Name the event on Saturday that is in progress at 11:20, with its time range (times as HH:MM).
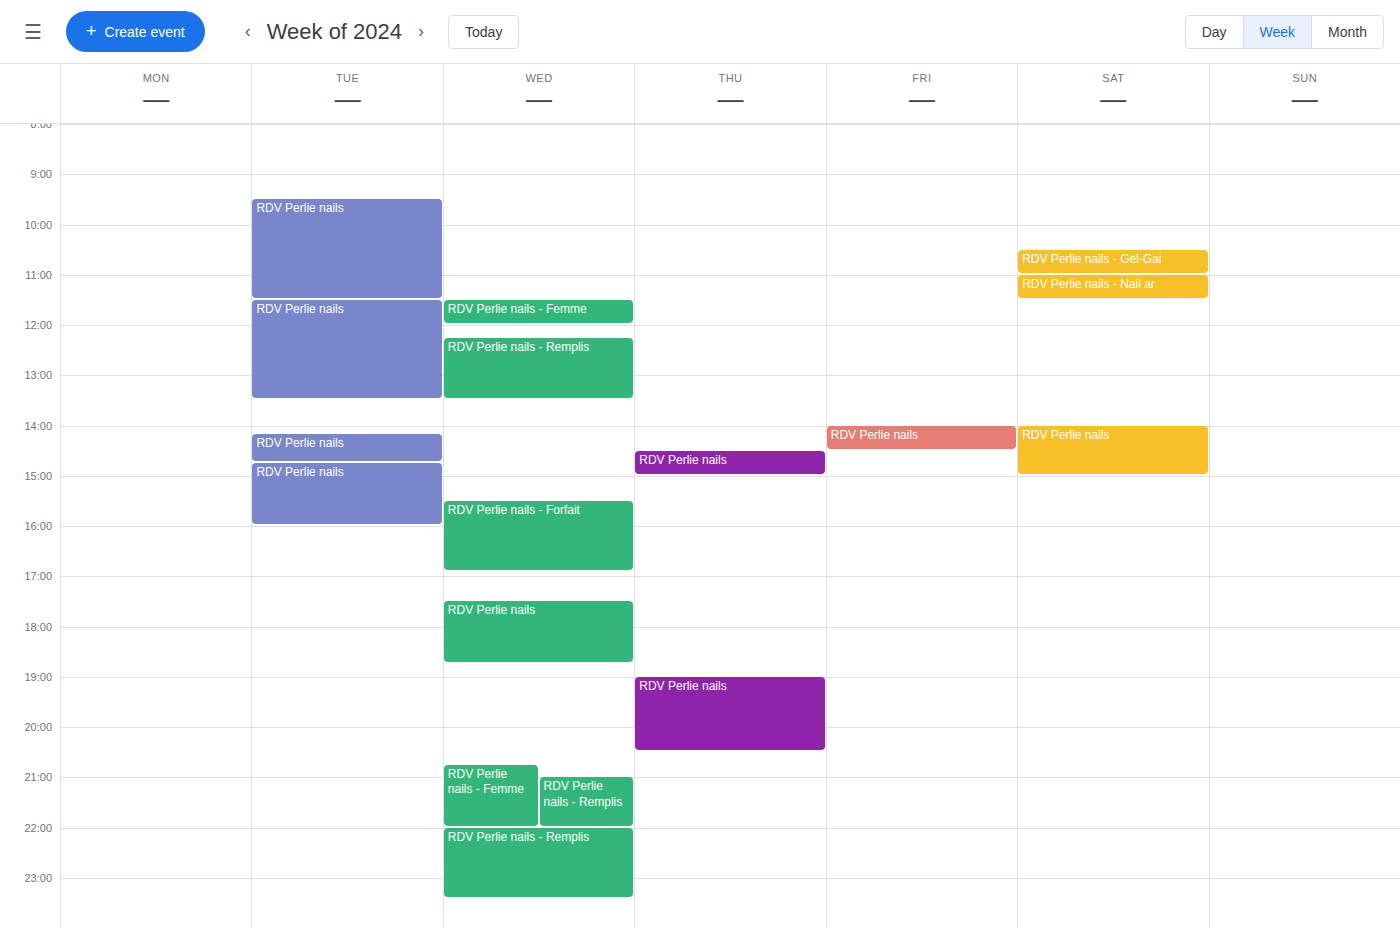
"RDV Perlie nails - Nail ar", 11:00 to 11:30